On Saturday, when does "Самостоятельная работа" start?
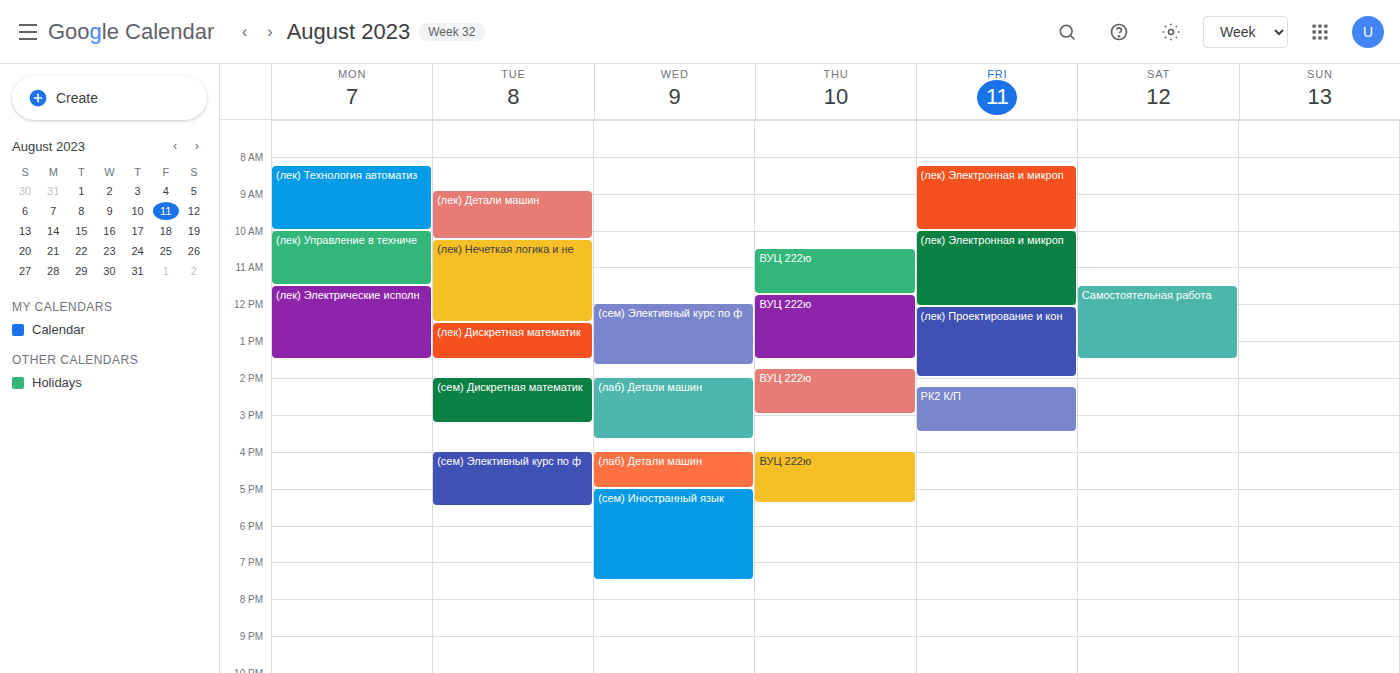
11:30 AM